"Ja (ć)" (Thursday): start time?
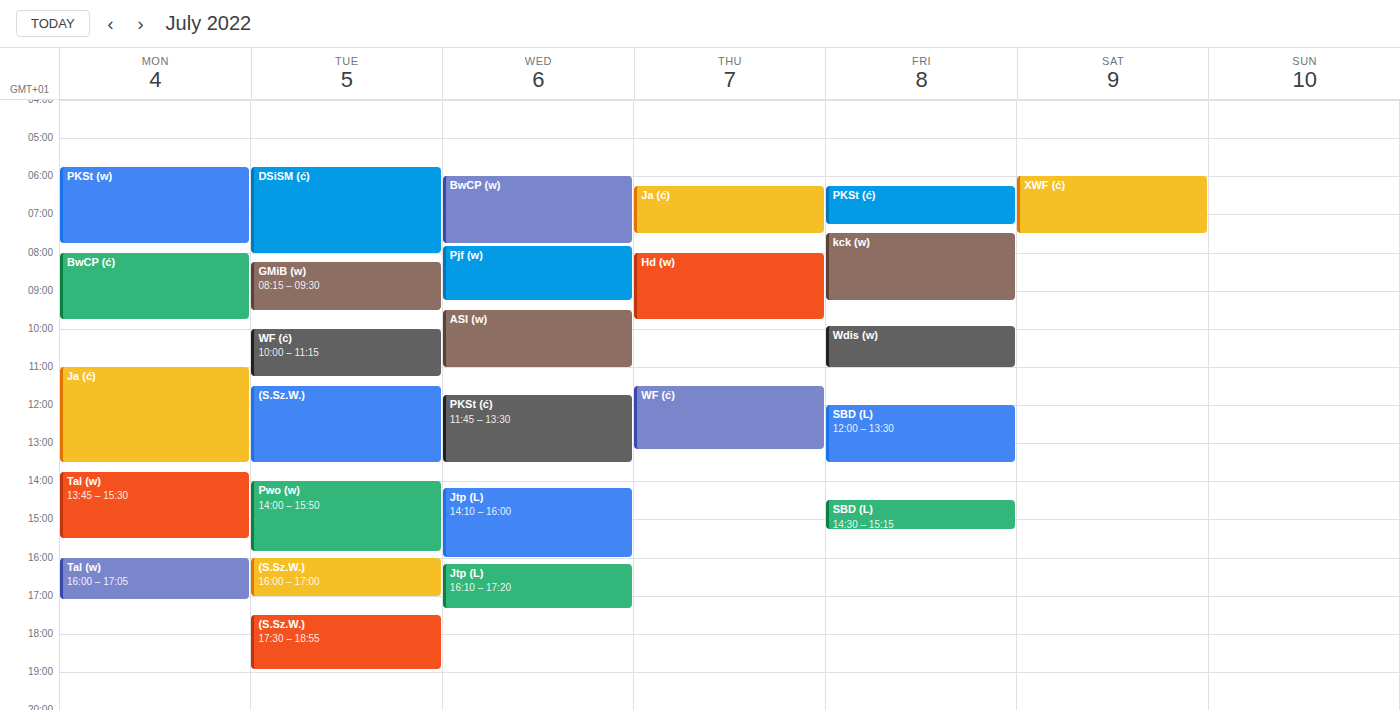
6:15 AM